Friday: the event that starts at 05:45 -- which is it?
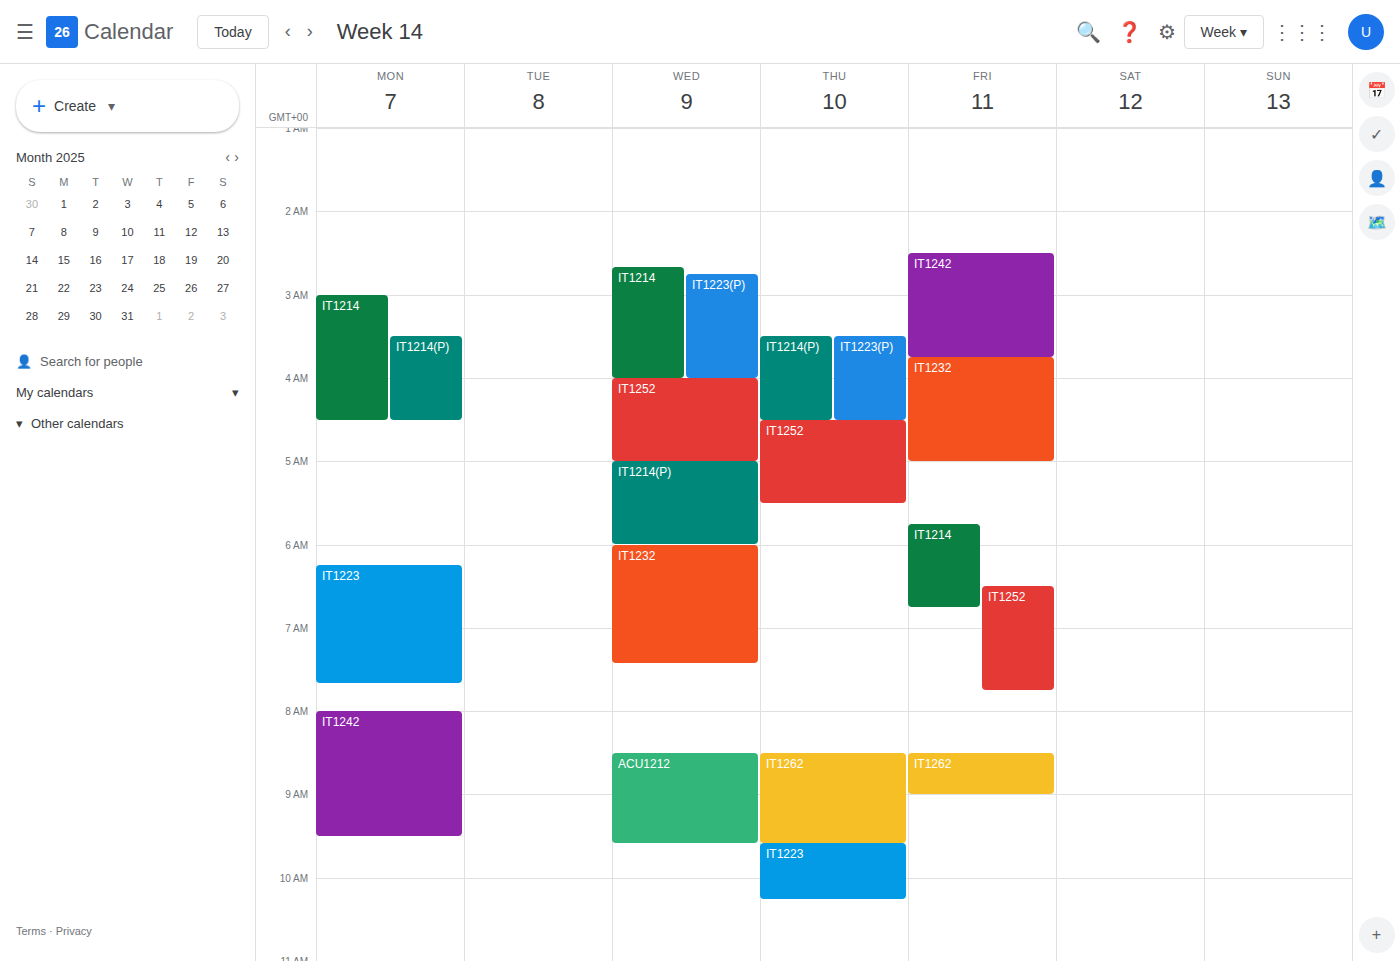
"IT1214"